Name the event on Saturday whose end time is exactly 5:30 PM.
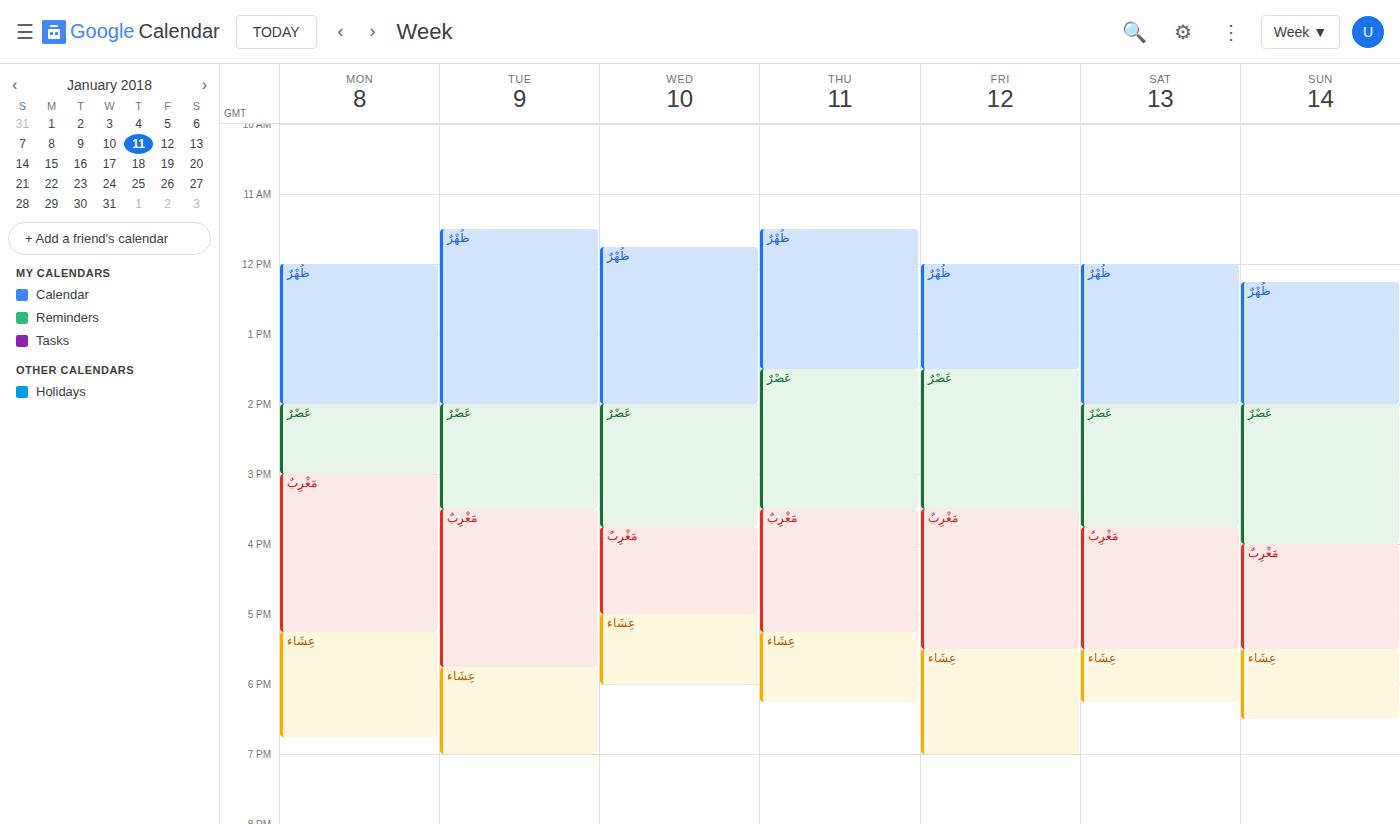
"مَغْرِبٌ"